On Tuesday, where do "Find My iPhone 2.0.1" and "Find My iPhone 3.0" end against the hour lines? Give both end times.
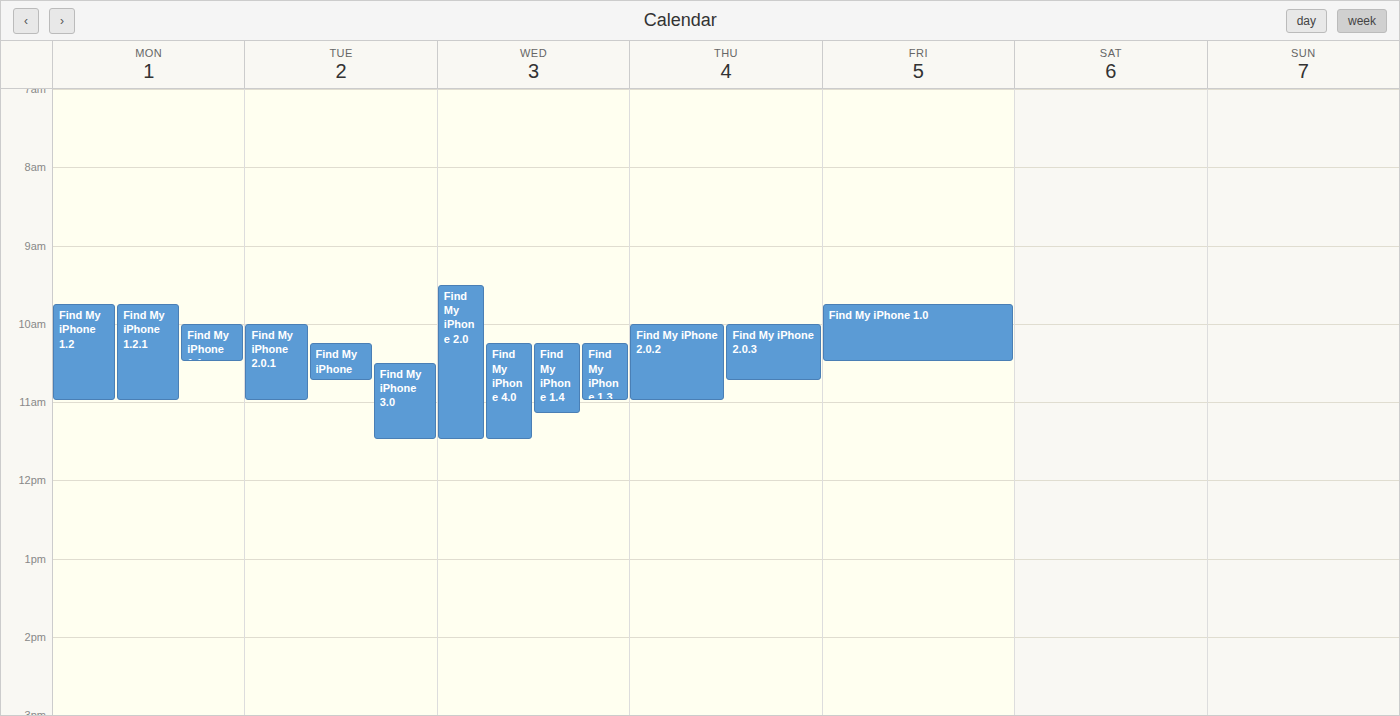
"Find My iPhone 2.0.1": 11:00 AM, exactly on the 11 AM line. "Find My iPhone 3.0": 11:30 AM, halfway between the 11 AM and 12 PM lines.